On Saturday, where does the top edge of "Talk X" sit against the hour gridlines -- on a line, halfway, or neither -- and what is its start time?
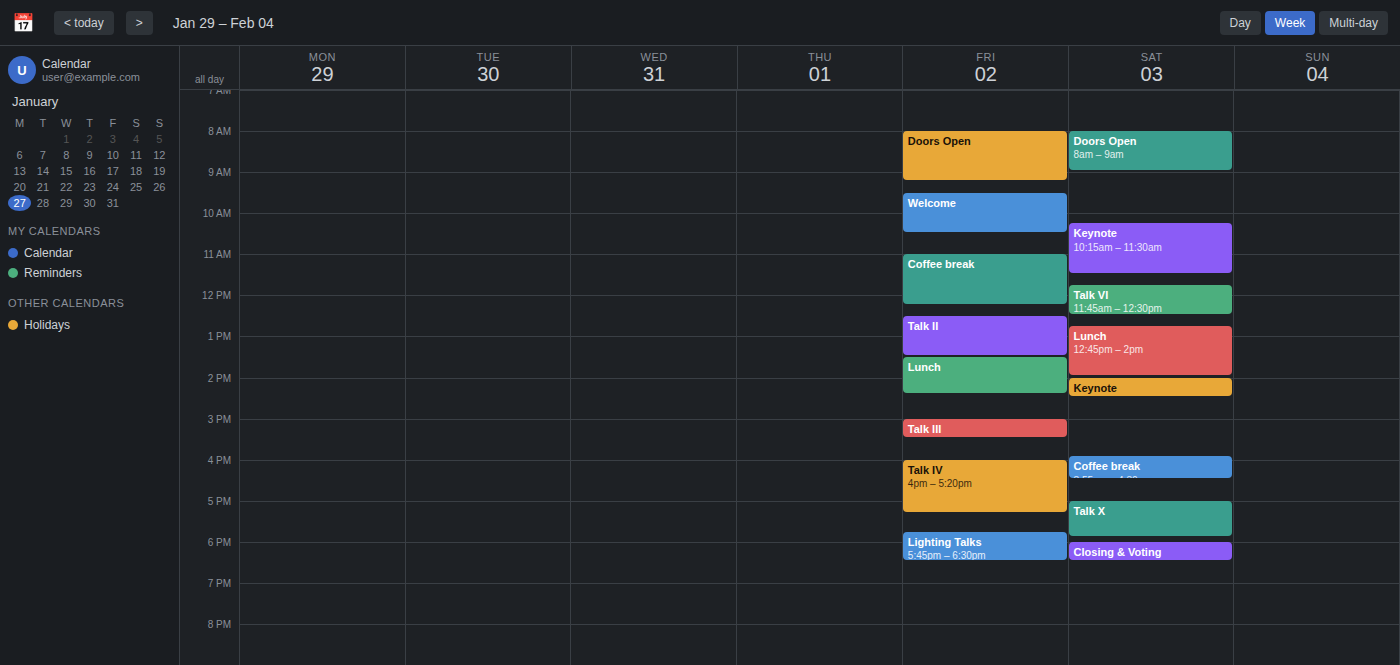
17:00 -- exactly on the 17:00 line.